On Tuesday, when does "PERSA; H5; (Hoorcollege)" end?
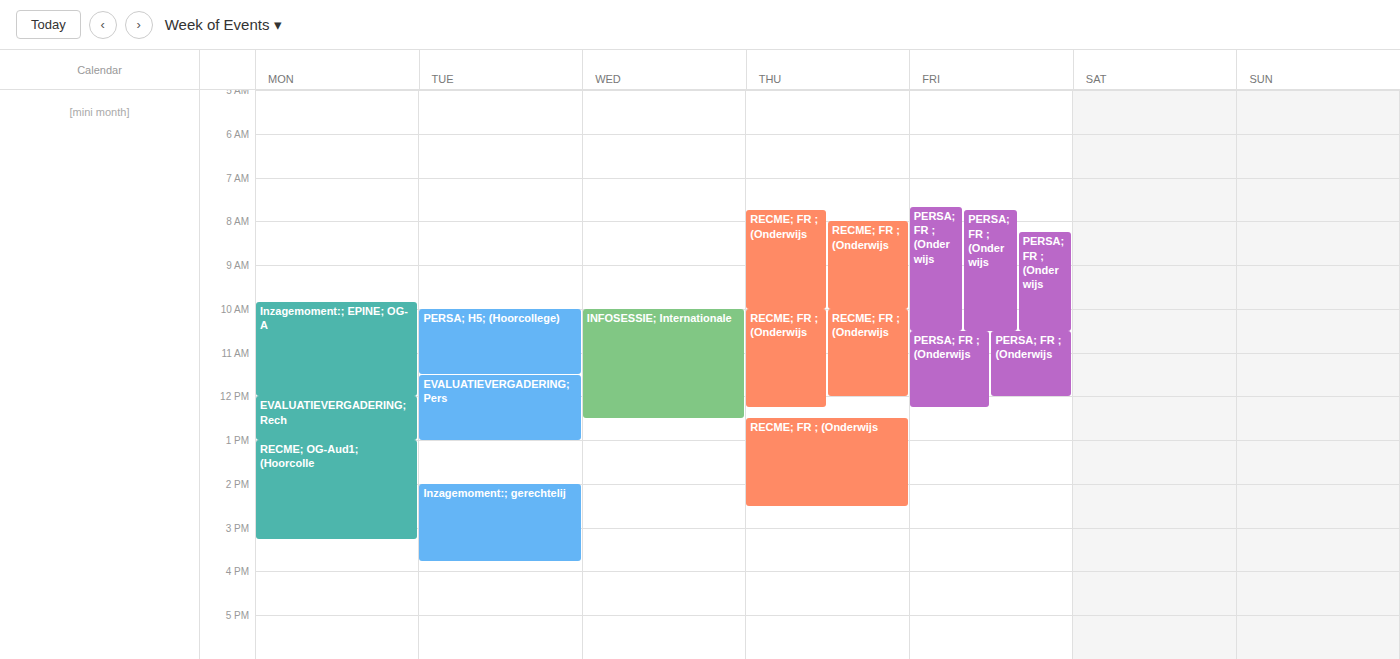
11:30 AM